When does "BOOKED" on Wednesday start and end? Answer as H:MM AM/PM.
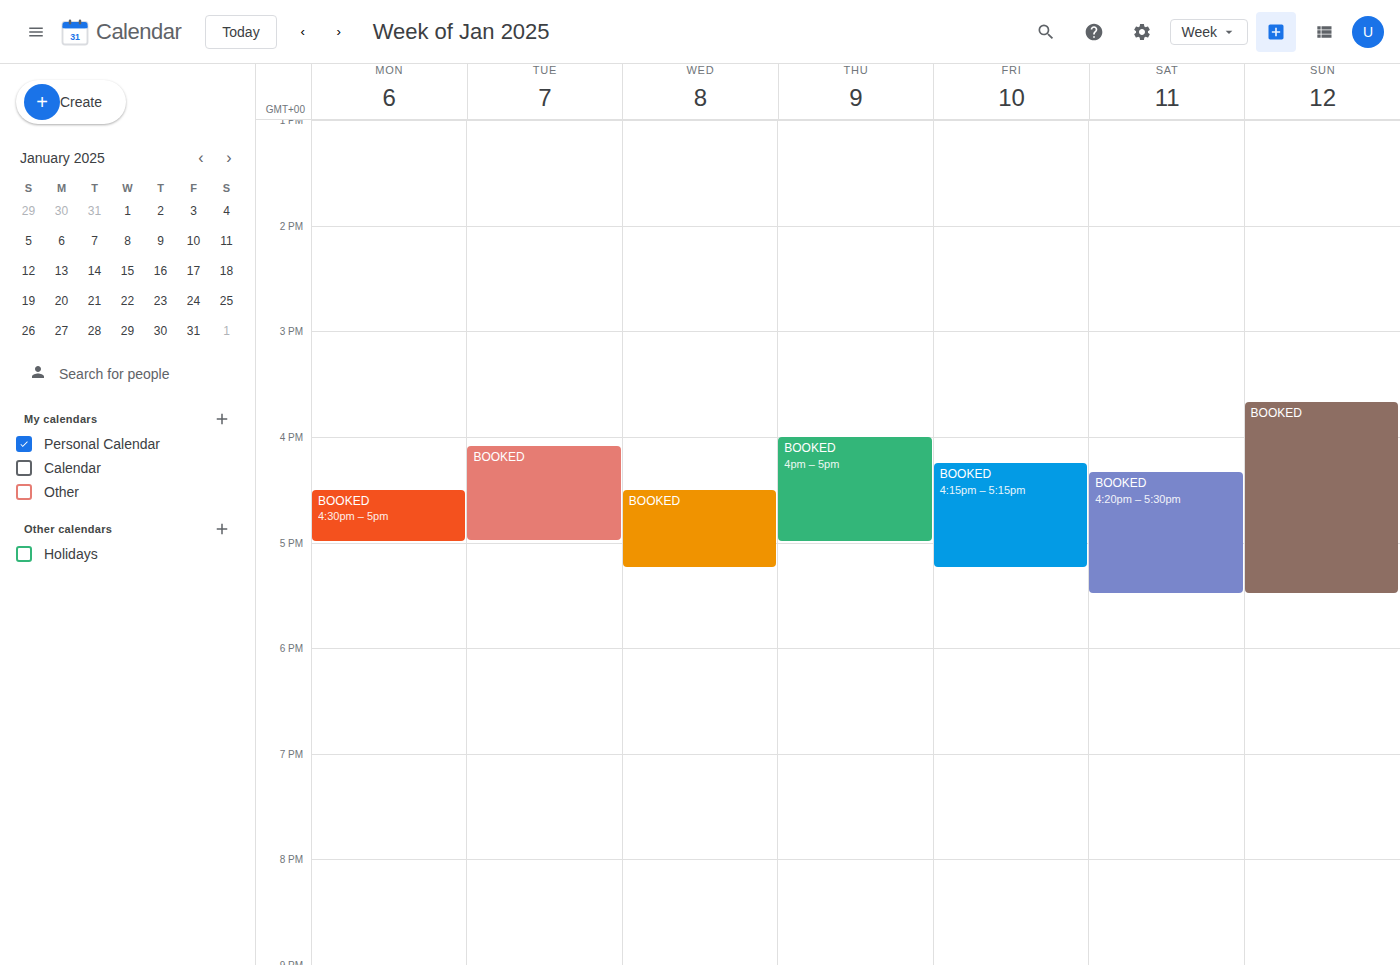
4:30 PM to 5:15 PM